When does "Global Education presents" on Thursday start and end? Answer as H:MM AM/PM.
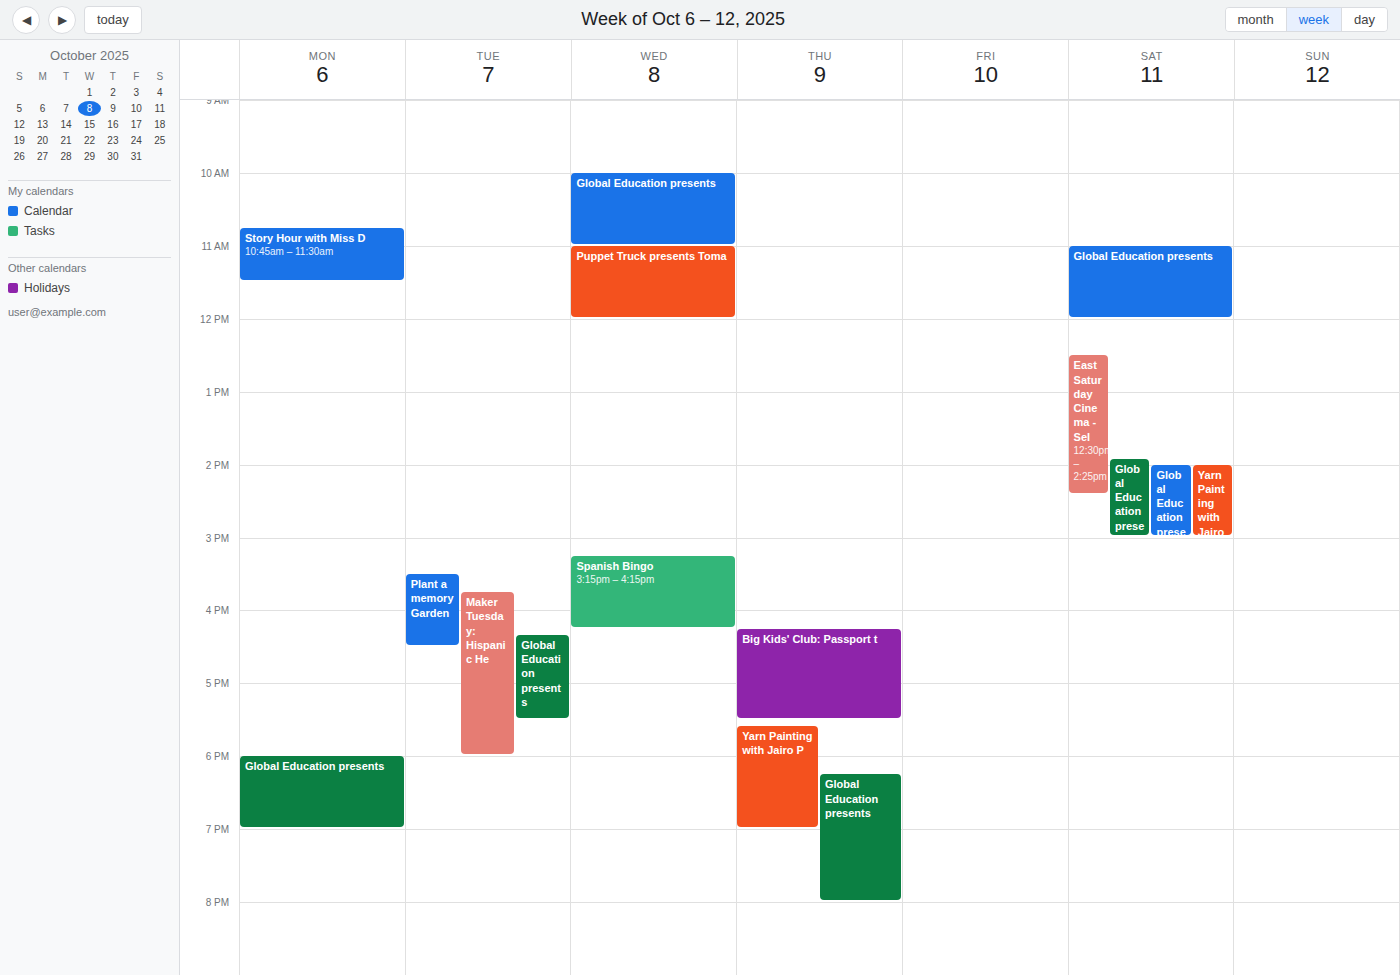
6:15 PM to 8:00 PM